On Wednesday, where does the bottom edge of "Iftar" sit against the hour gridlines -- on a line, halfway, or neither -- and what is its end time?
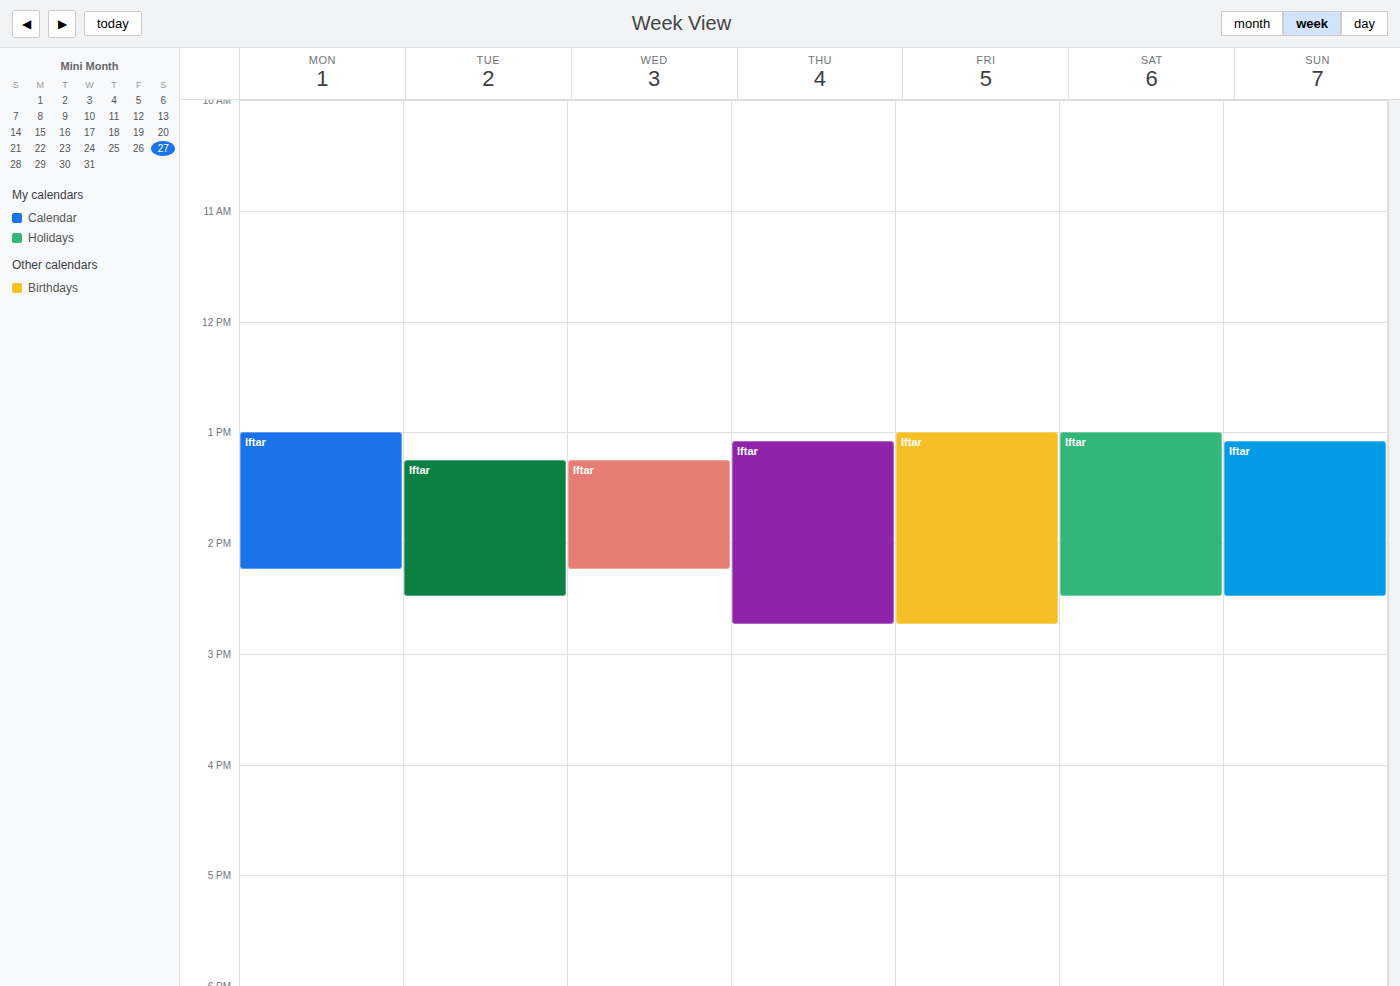
2:15 PM -- neither: a quarter of the way from the 2 PM line to the 3 PM line.